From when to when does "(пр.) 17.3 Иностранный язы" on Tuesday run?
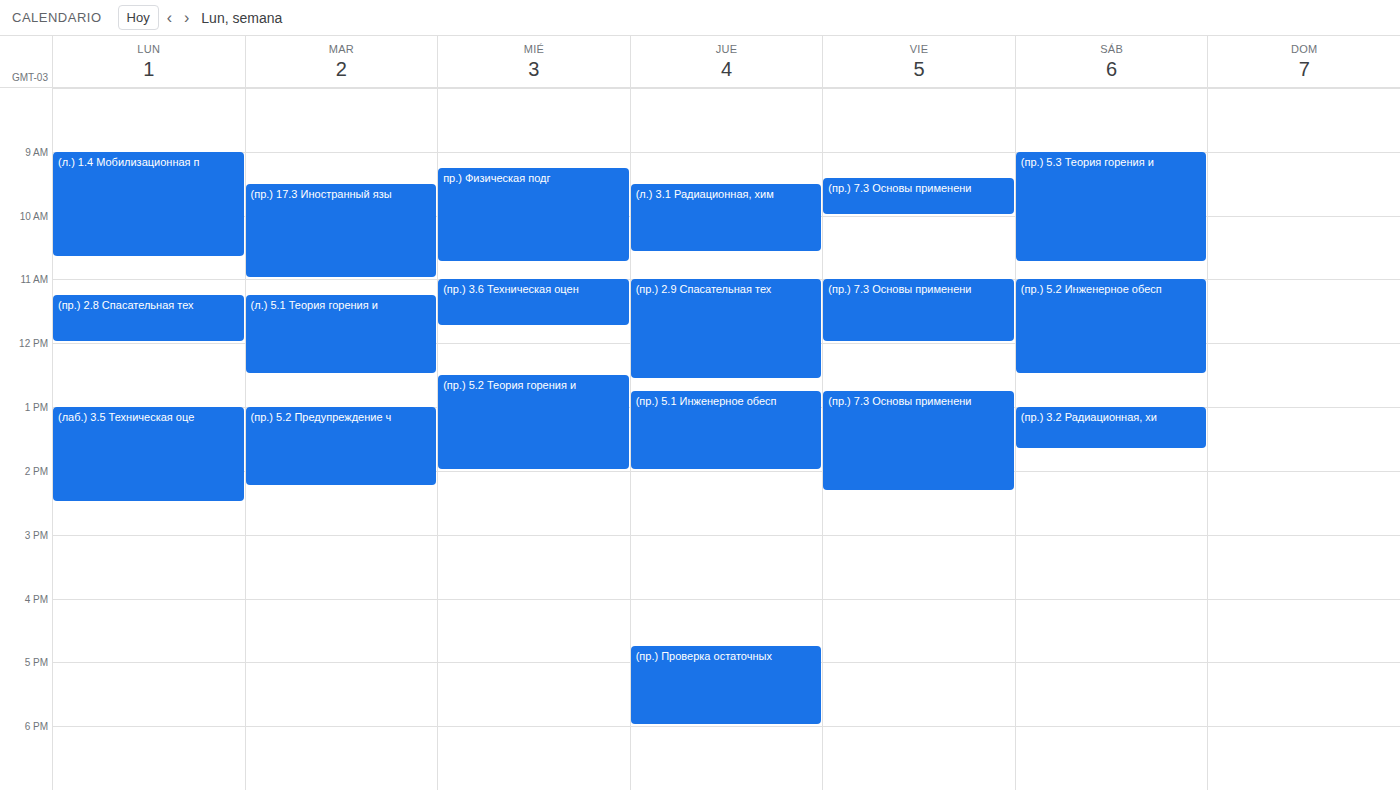
9:30 AM to 11:00 AM